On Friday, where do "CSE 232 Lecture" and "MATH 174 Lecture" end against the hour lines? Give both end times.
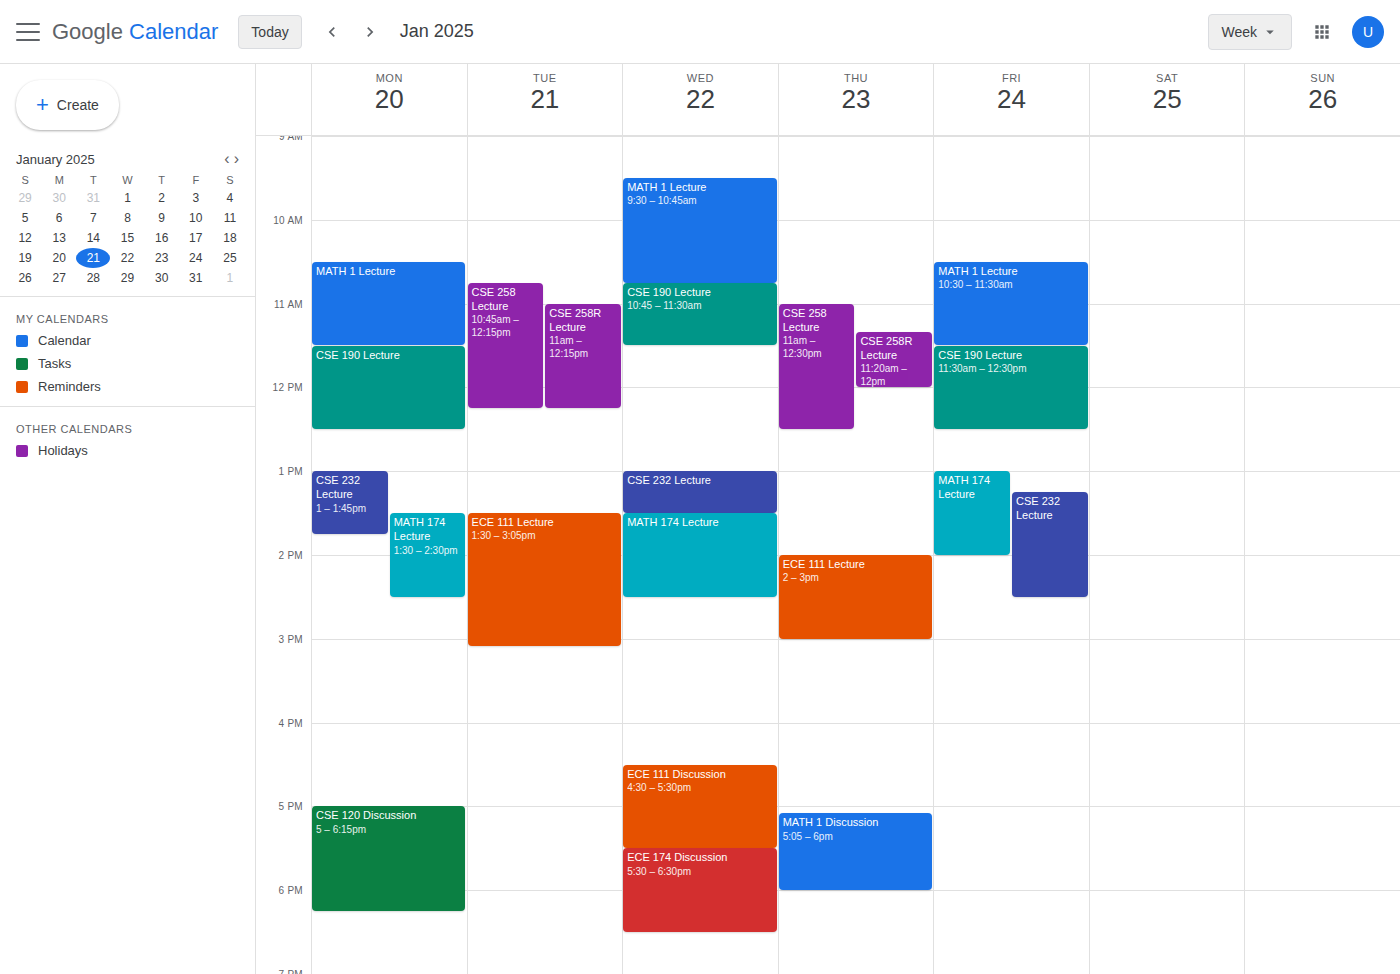
"CSE 232 Lecture": 2:30 PM, halfway between the 2 PM and 3 PM lines. "MATH 174 Lecture": 2:00 PM, exactly on the 2 PM line.